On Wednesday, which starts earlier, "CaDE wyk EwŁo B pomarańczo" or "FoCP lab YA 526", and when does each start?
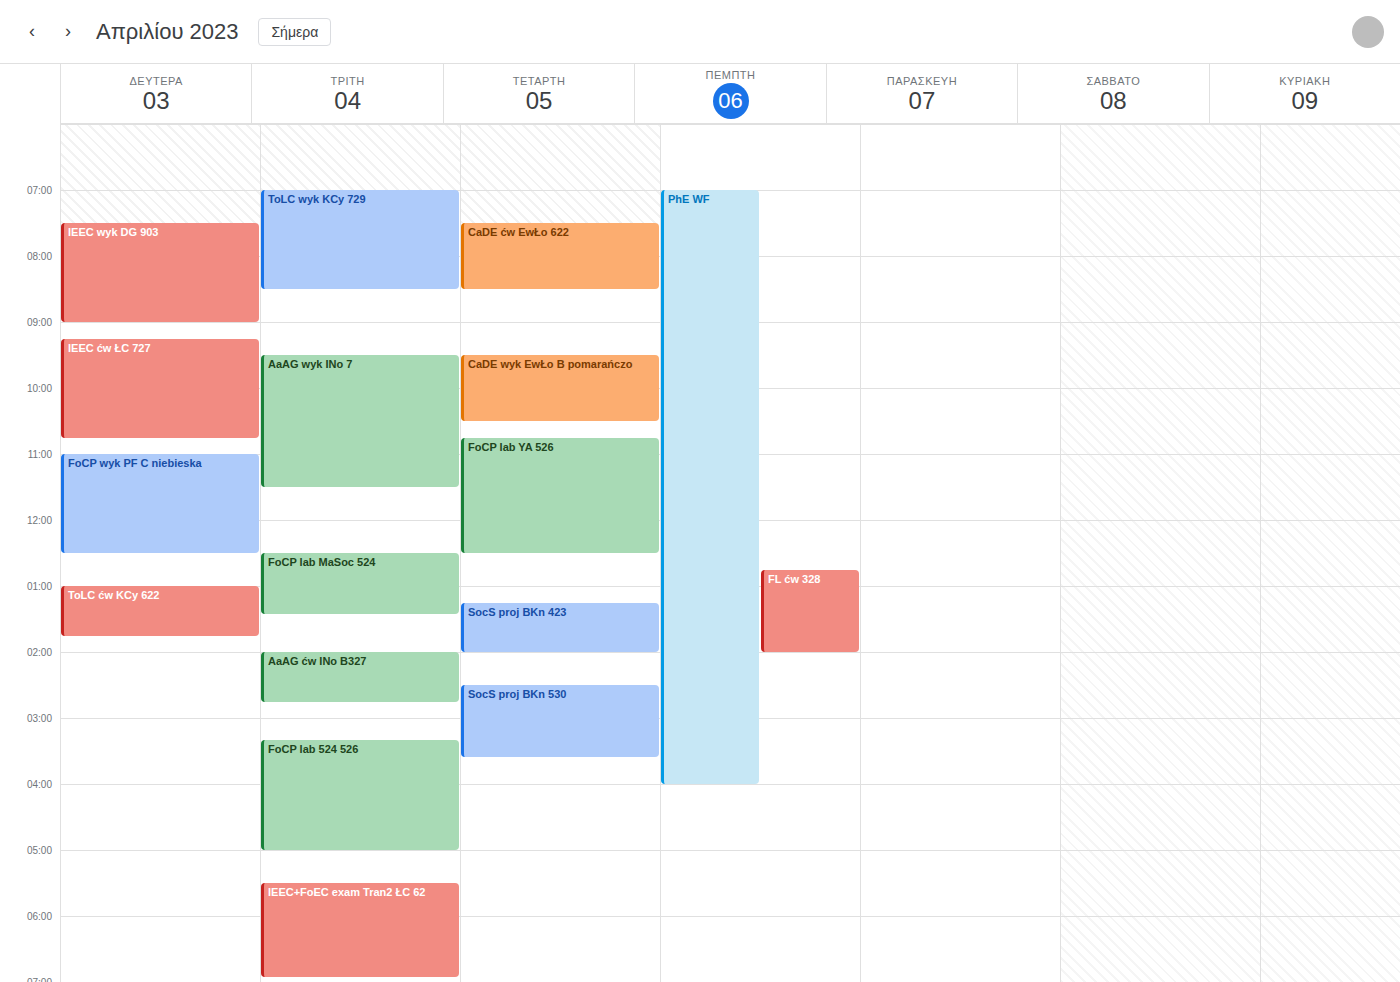
"CaDE wyk EwŁo B pomarańczo" 9:30 AM; "FoCP lab YA 526" 10:45 AM.